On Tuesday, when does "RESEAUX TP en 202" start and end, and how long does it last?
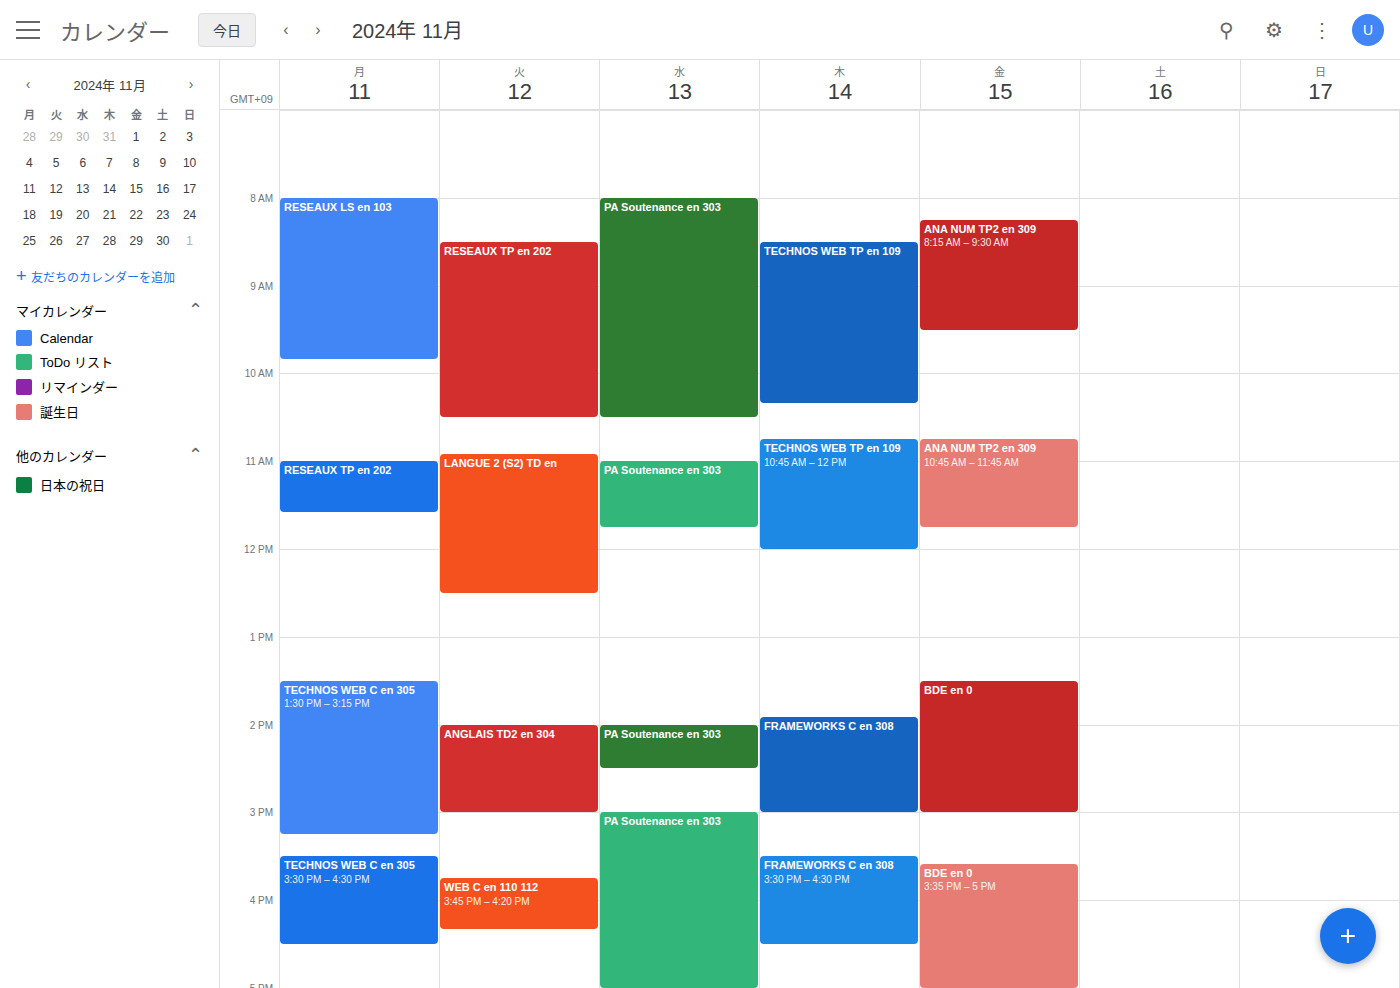
8:30 AM to 10:30 AM, 2 hours